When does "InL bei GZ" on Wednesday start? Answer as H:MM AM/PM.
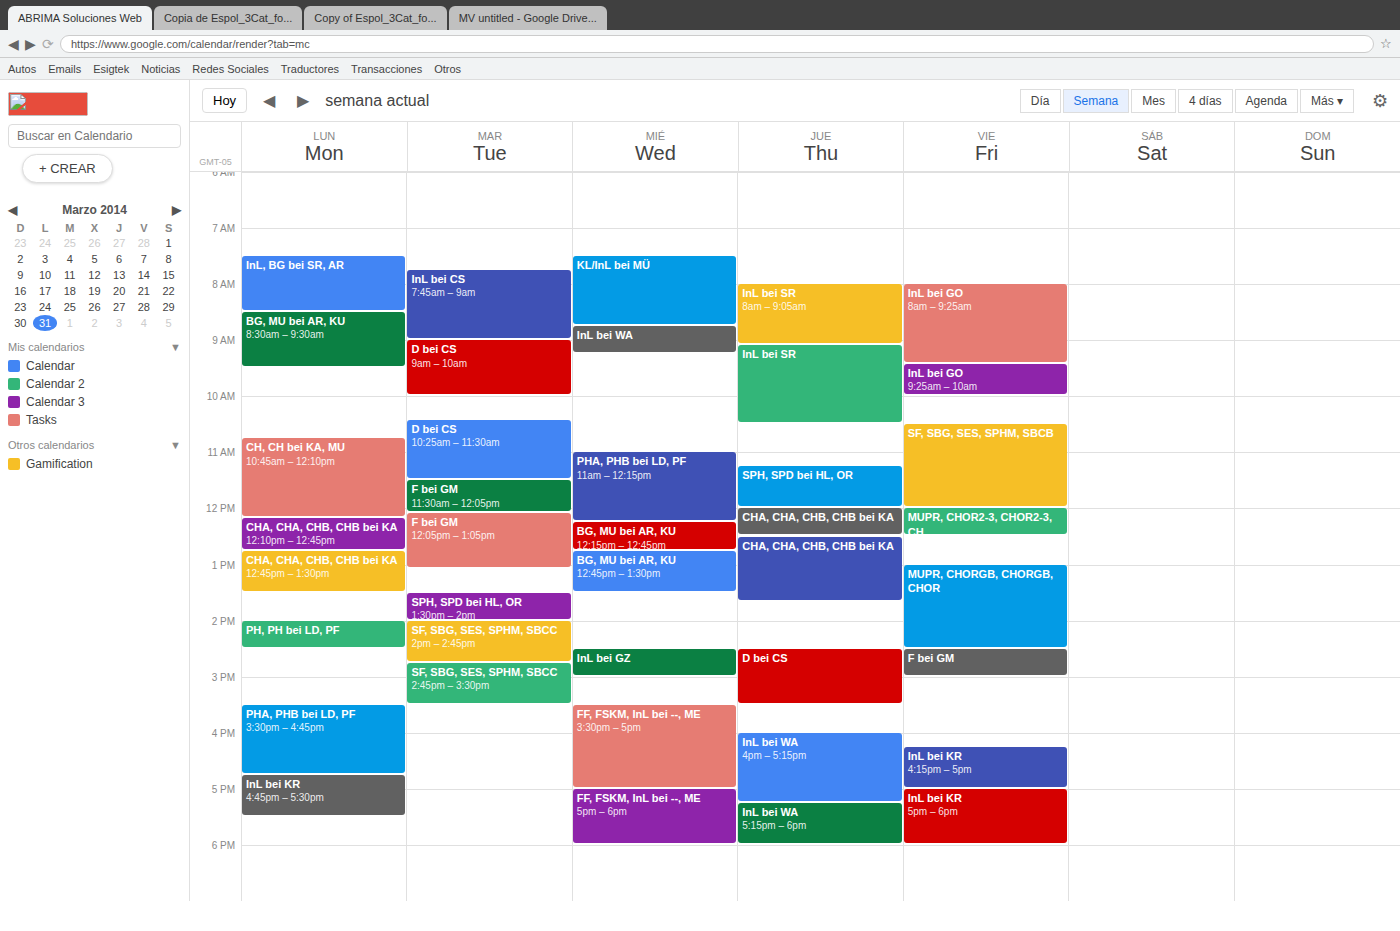
2:30 PM